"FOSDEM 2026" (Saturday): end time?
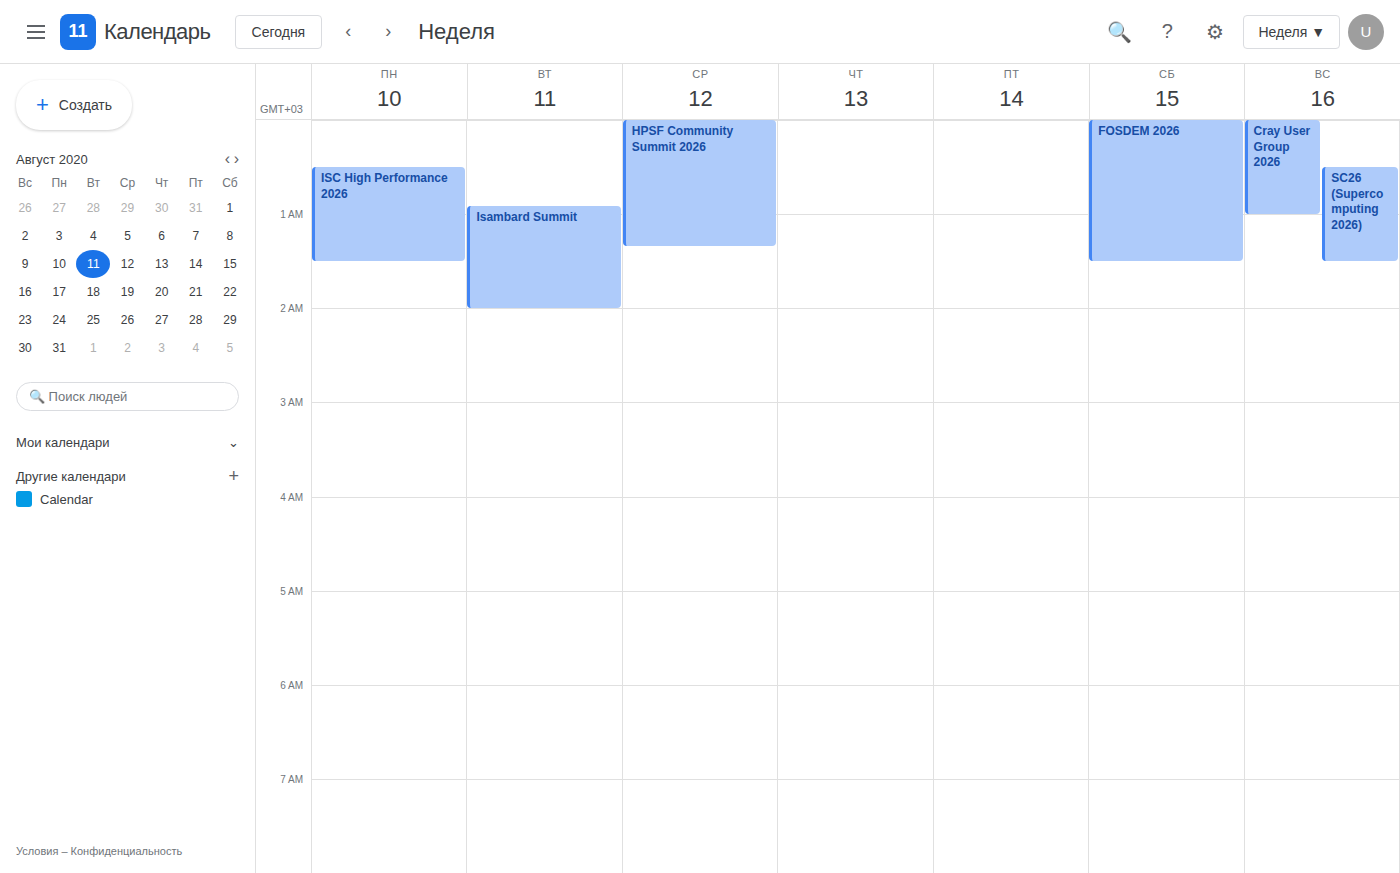
1:30 AM